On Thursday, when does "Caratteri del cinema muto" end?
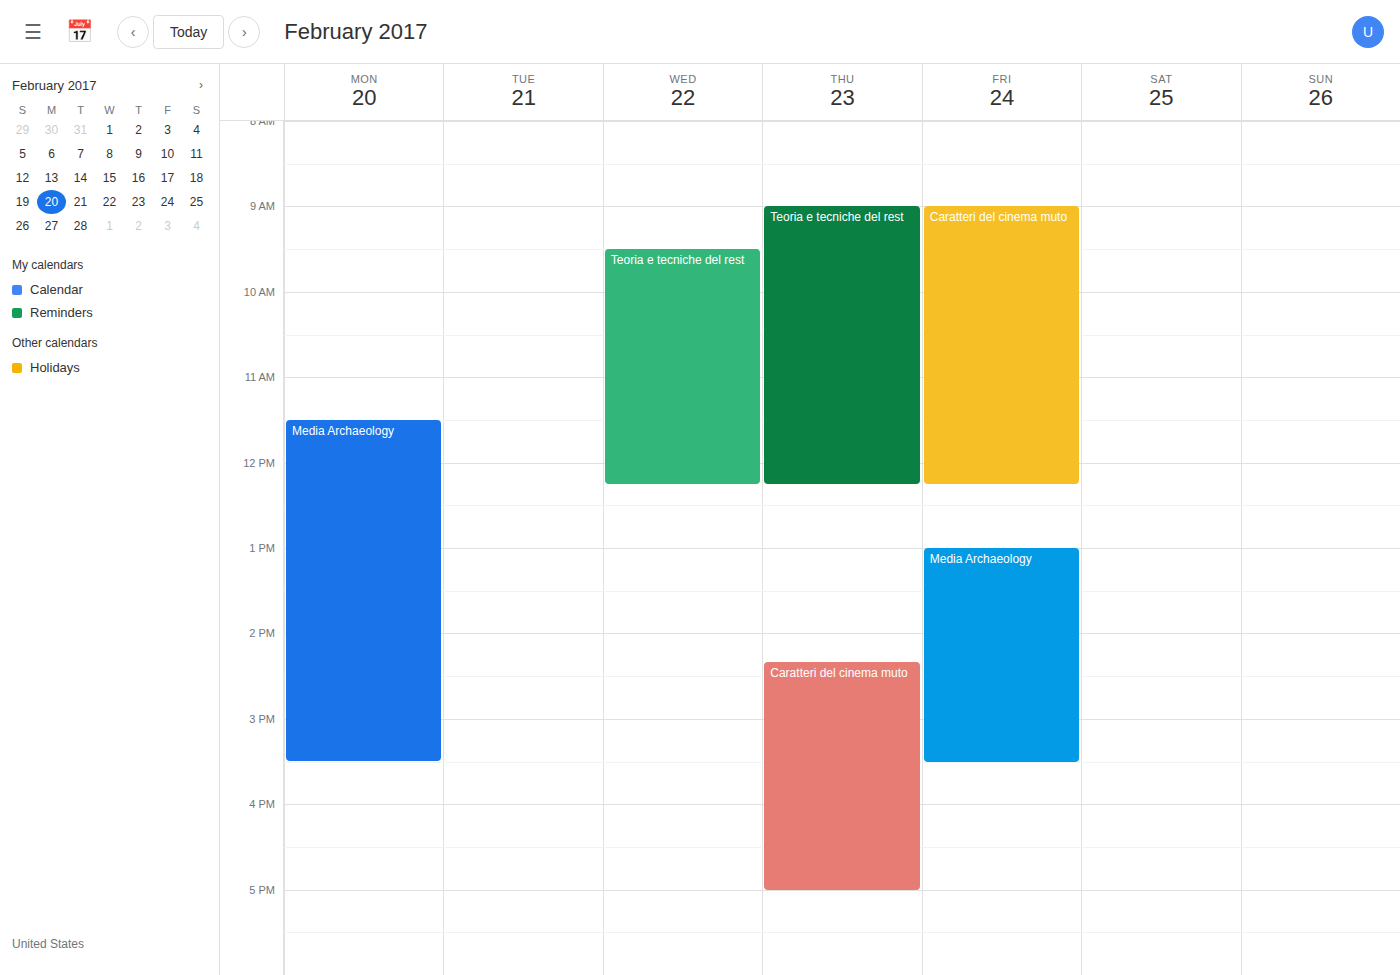
5:00 PM